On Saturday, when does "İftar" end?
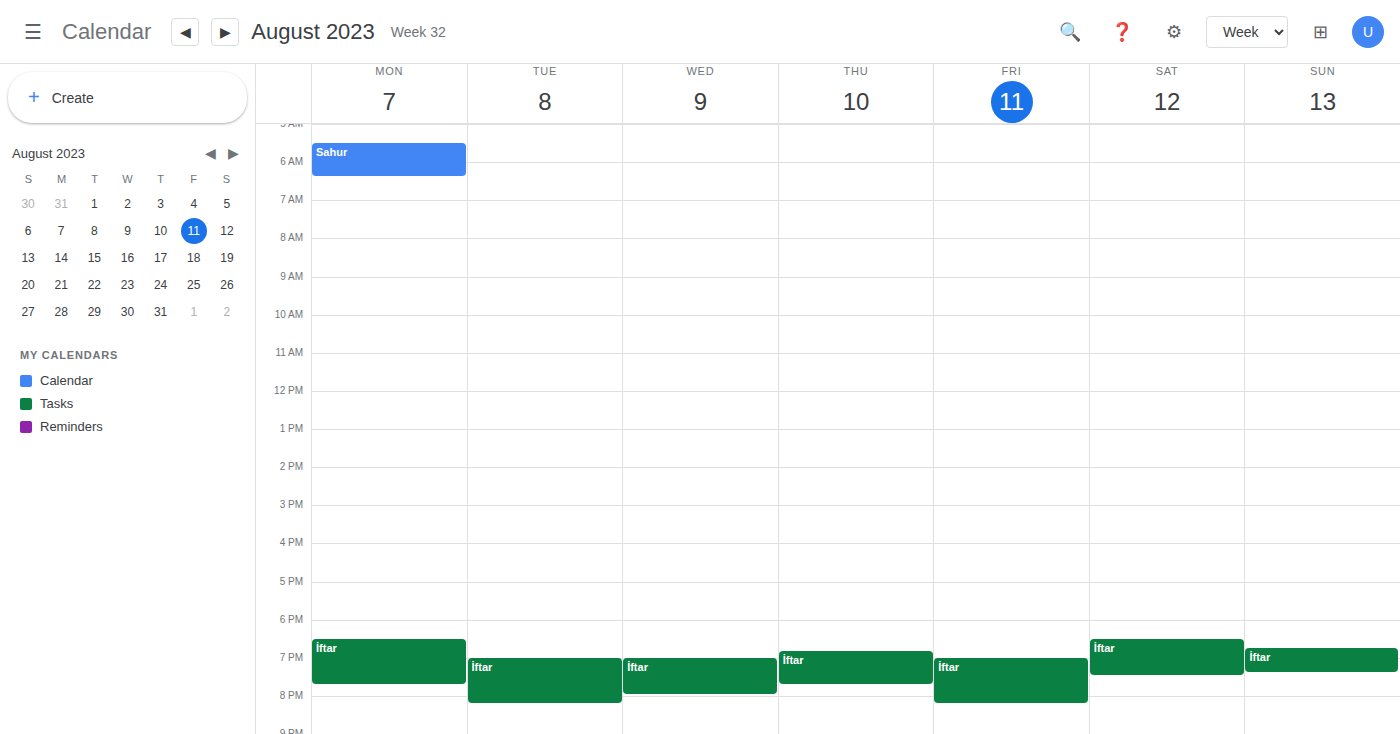
19:30